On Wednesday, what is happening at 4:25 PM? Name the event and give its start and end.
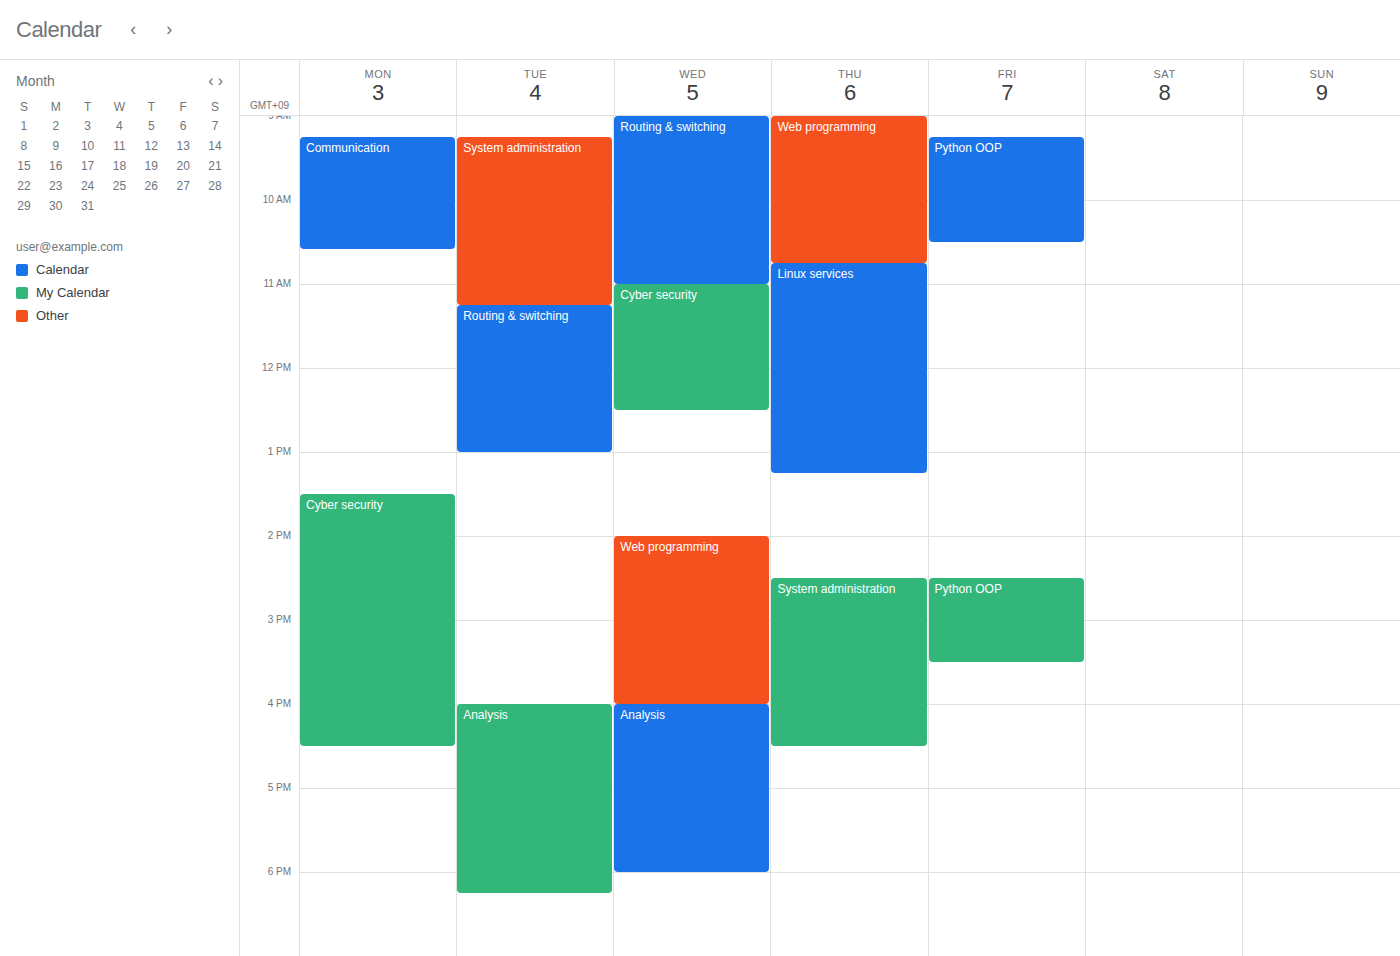
"Analysis", 4:00 PM to 6:00 PM